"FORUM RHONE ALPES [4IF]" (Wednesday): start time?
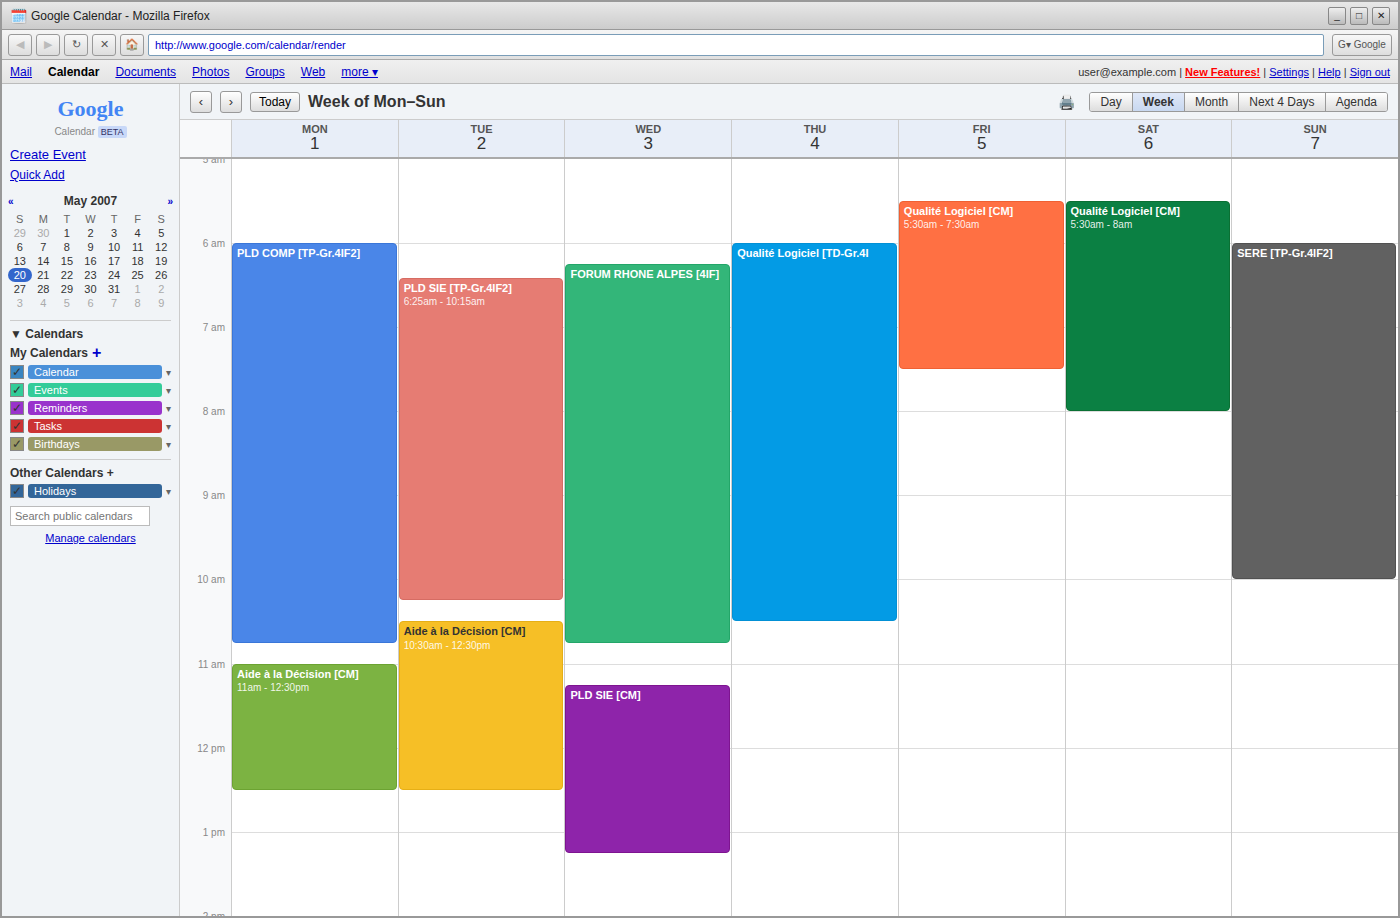
6:15 AM